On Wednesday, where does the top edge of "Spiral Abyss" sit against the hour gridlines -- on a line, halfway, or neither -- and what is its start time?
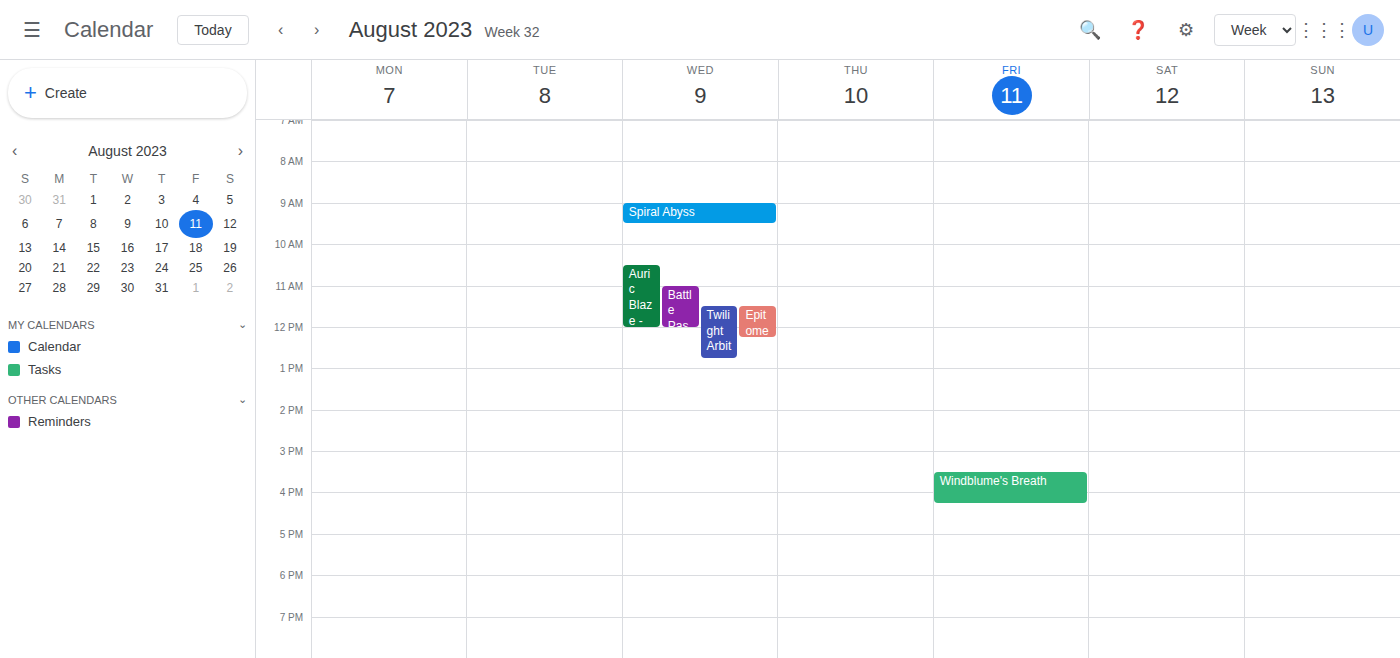
09:00 -- exactly on the 09:00 line.